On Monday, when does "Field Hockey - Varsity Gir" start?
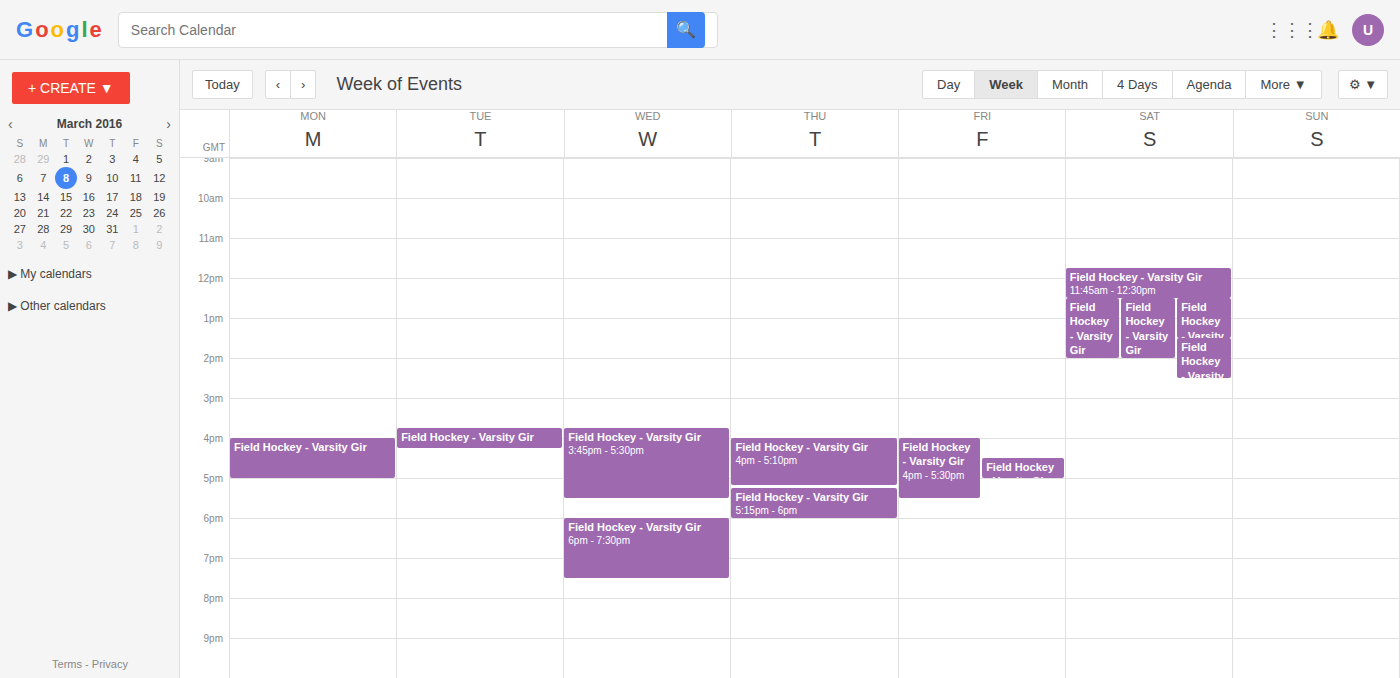
4:00 PM